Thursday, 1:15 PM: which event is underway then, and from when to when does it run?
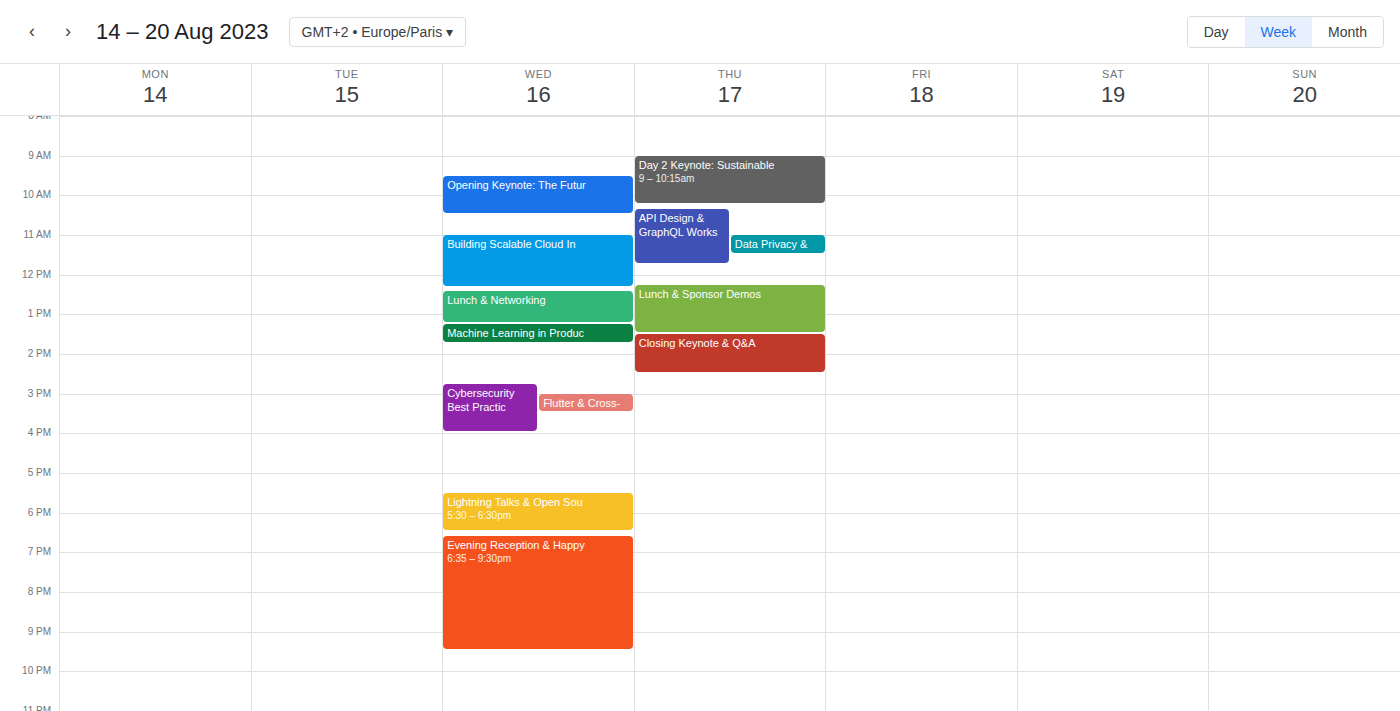
"Lunch & Sponsor Demos", 12:15 PM to 1:30 PM